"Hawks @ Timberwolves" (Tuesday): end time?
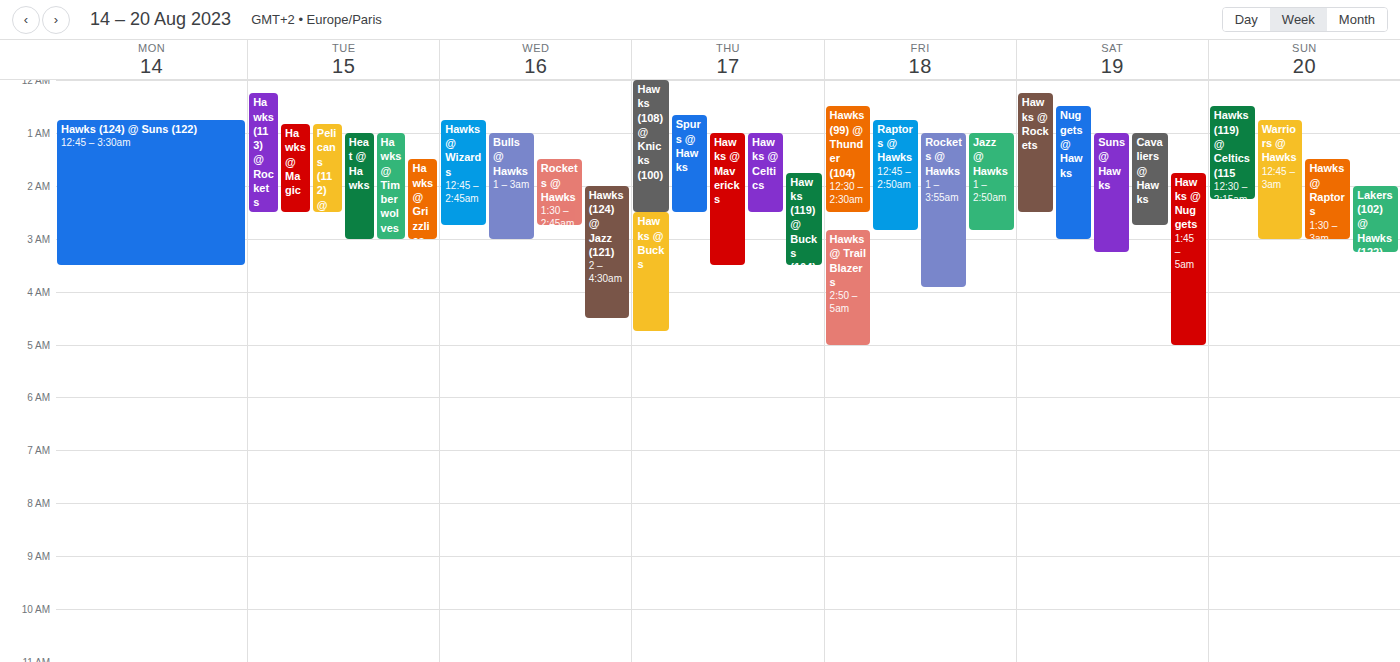
3:00 AM